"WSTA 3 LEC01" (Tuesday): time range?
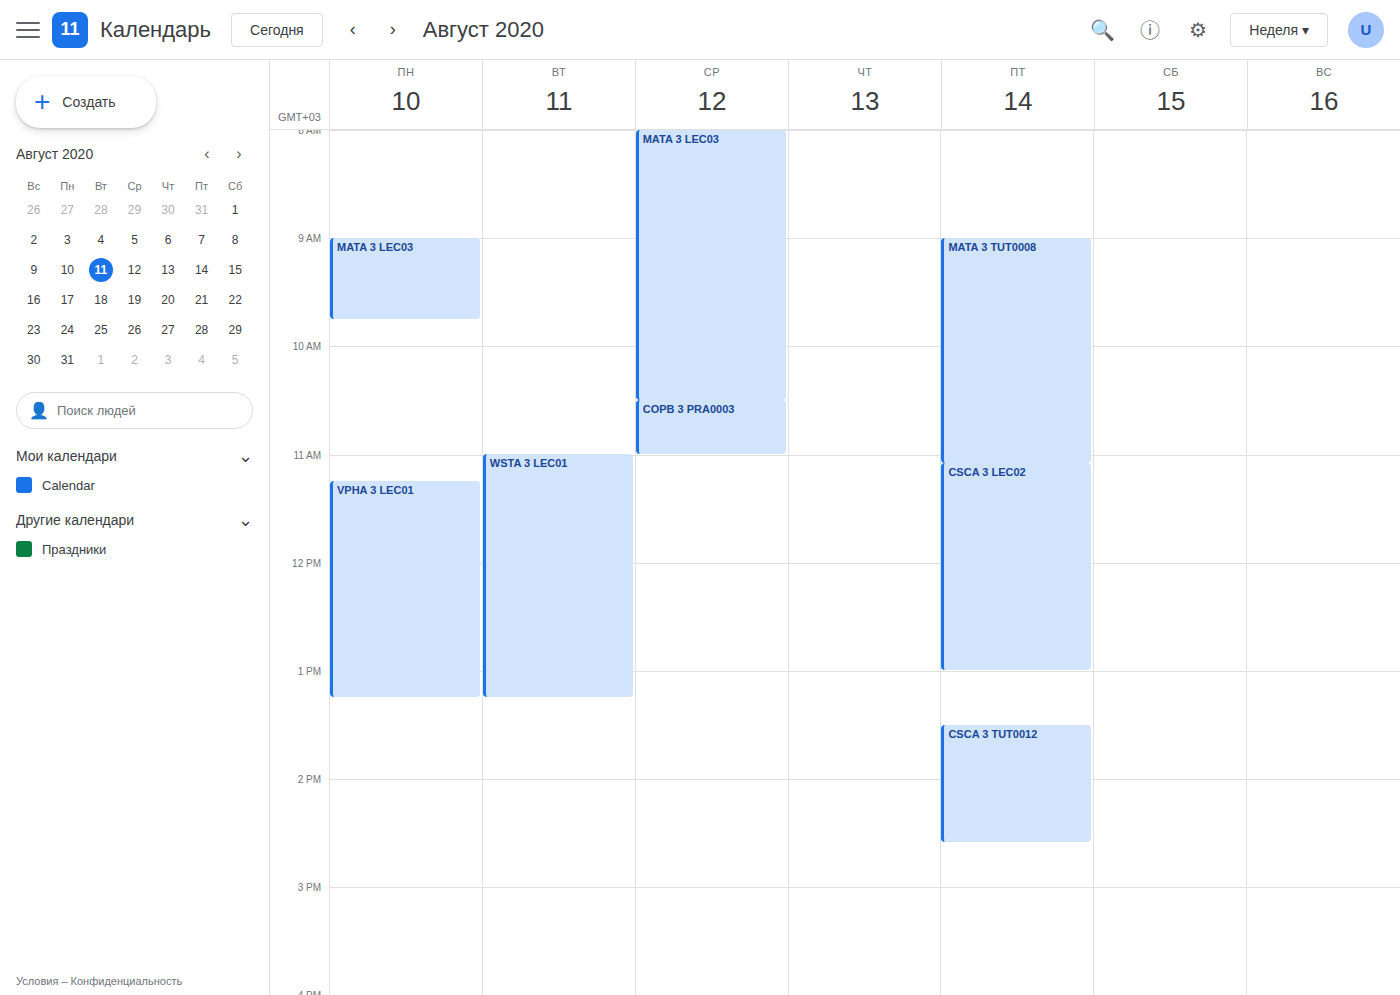
11:00 AM to 1:15 PM